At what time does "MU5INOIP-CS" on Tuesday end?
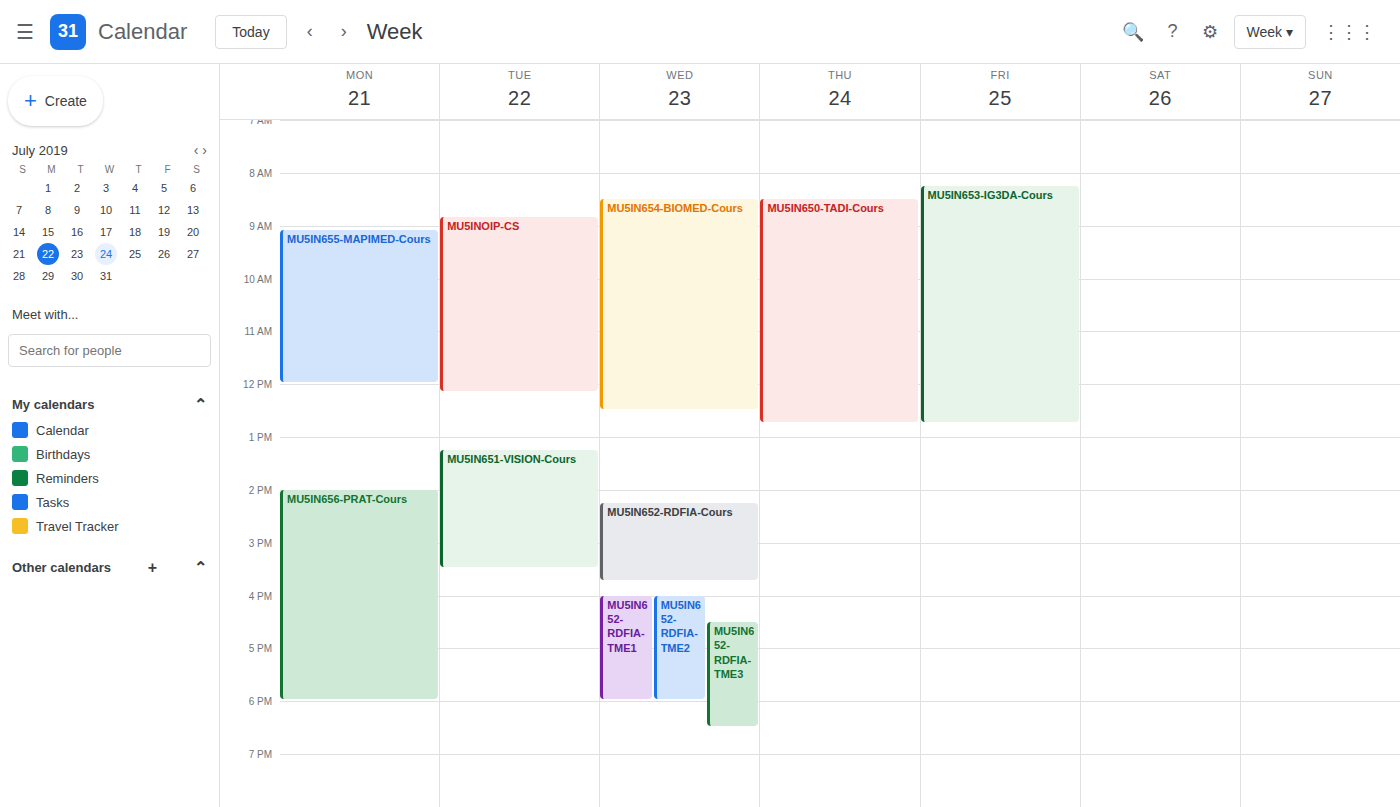
12:10 PM